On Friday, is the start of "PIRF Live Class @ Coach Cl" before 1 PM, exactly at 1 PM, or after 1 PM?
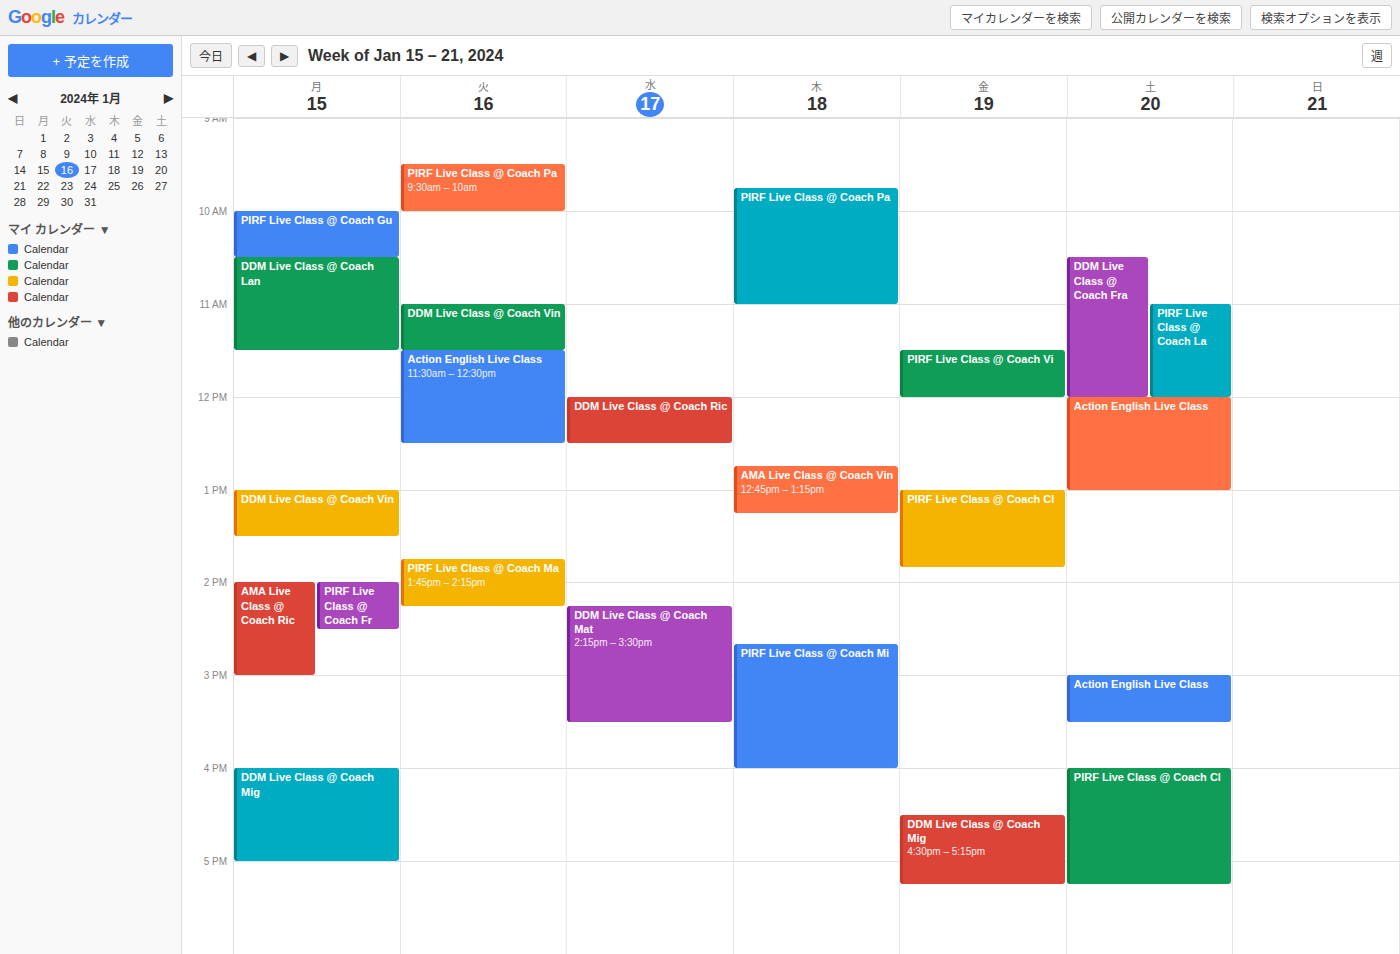
1:00 PM -- exactly at 1 PM, on the 1 PM line.